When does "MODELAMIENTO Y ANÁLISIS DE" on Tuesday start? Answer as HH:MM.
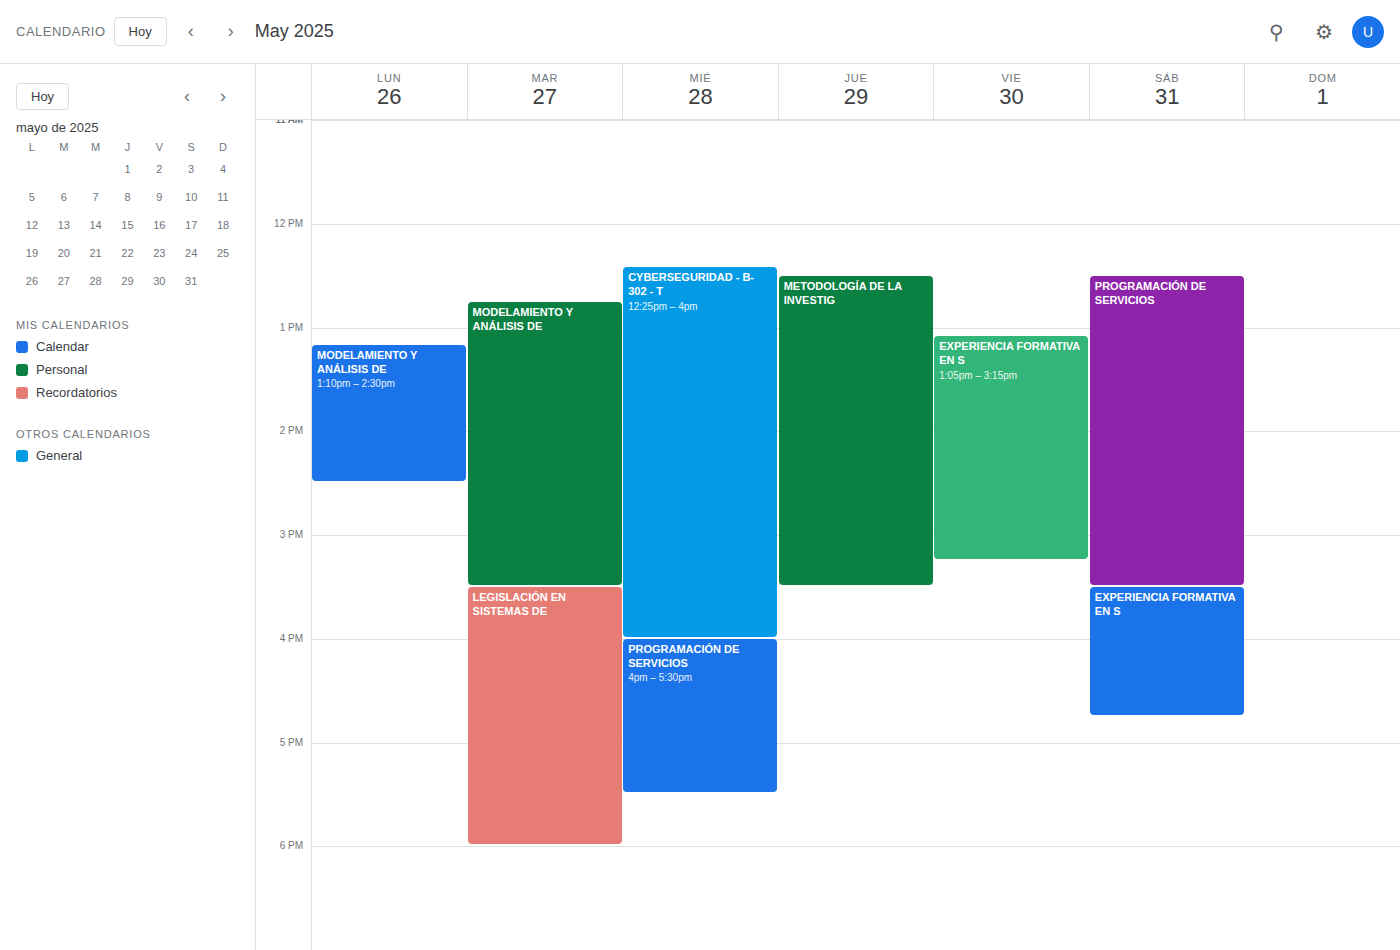
12:45